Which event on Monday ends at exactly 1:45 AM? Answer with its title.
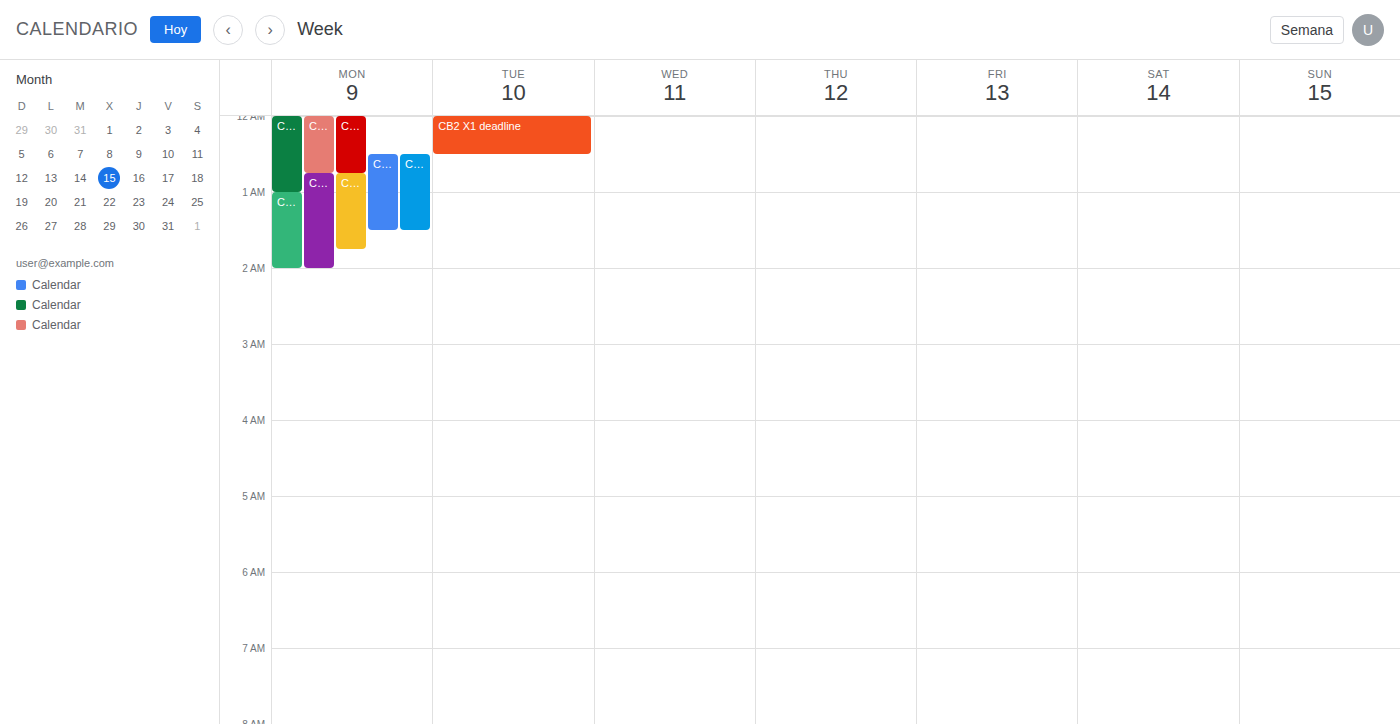
"CB1 X3 deadline"